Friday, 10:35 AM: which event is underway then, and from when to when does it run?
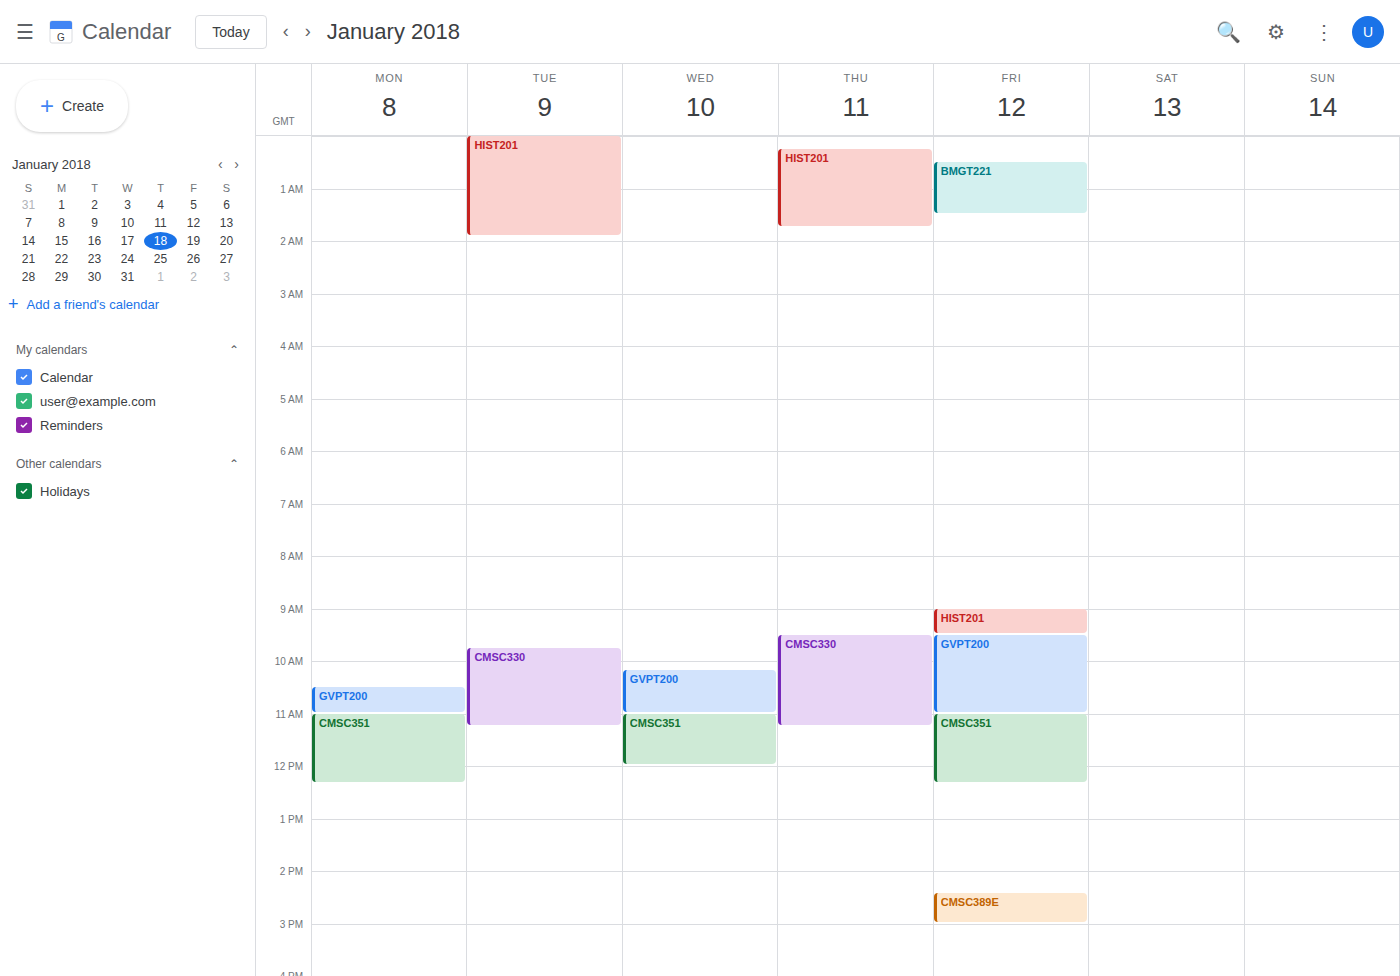
"GVPT200", 9:30 AM to 11:00 AM